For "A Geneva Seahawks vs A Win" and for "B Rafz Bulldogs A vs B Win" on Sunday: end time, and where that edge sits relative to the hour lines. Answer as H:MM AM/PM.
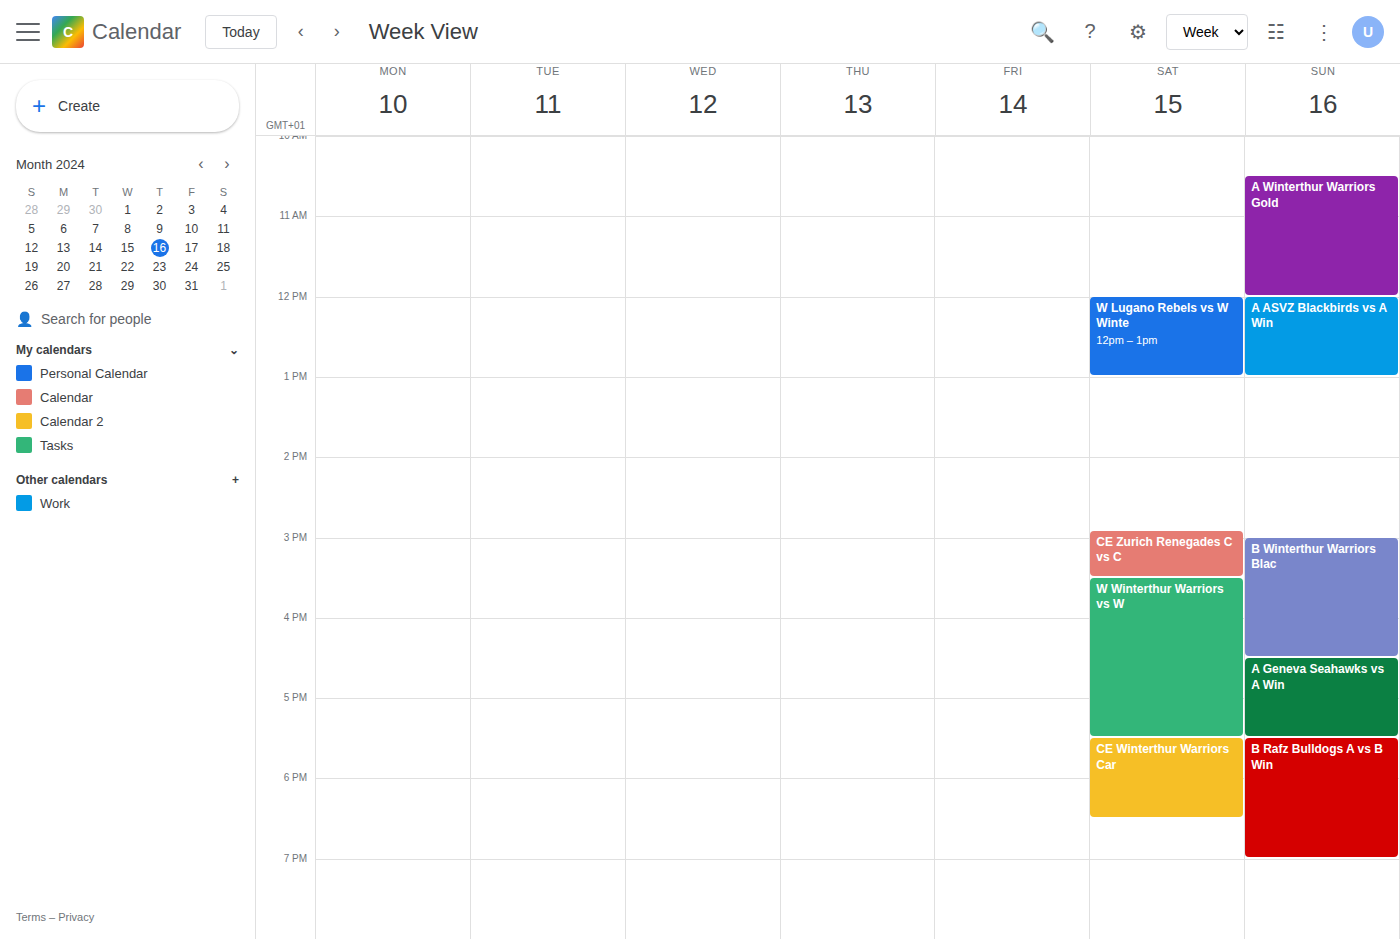
"A Geneva Seahawks vs A Win": 5:30 PM, halfway between the 5 PM and 6 PM lines. "B Rafz Bulldogs A vs B Win": 7:00 PM, exactly on the 7 PM line.